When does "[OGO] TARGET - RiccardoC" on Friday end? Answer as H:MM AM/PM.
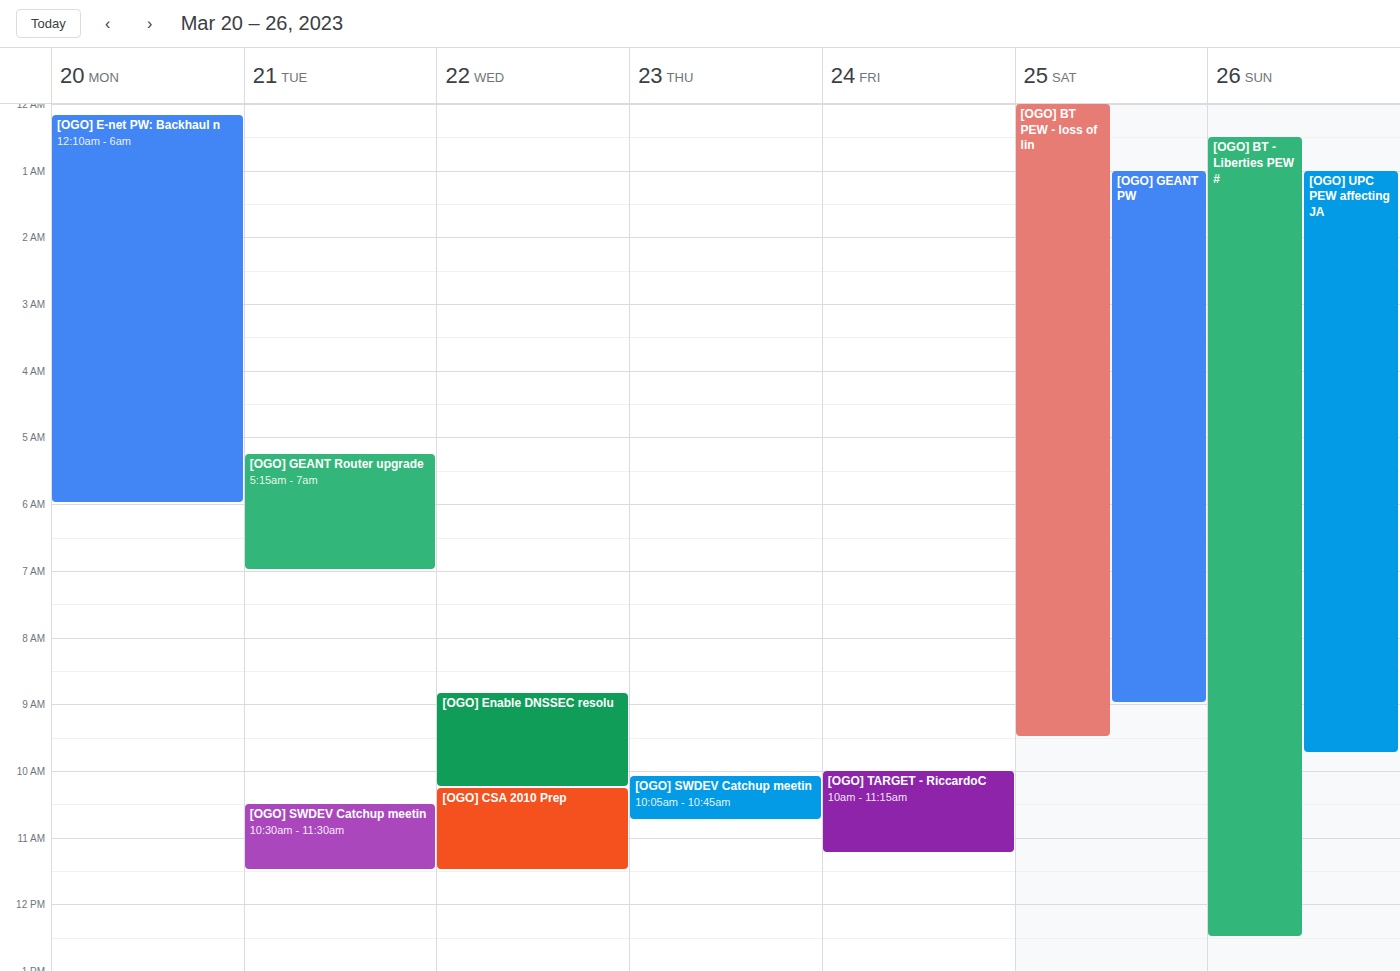
11:15 AM